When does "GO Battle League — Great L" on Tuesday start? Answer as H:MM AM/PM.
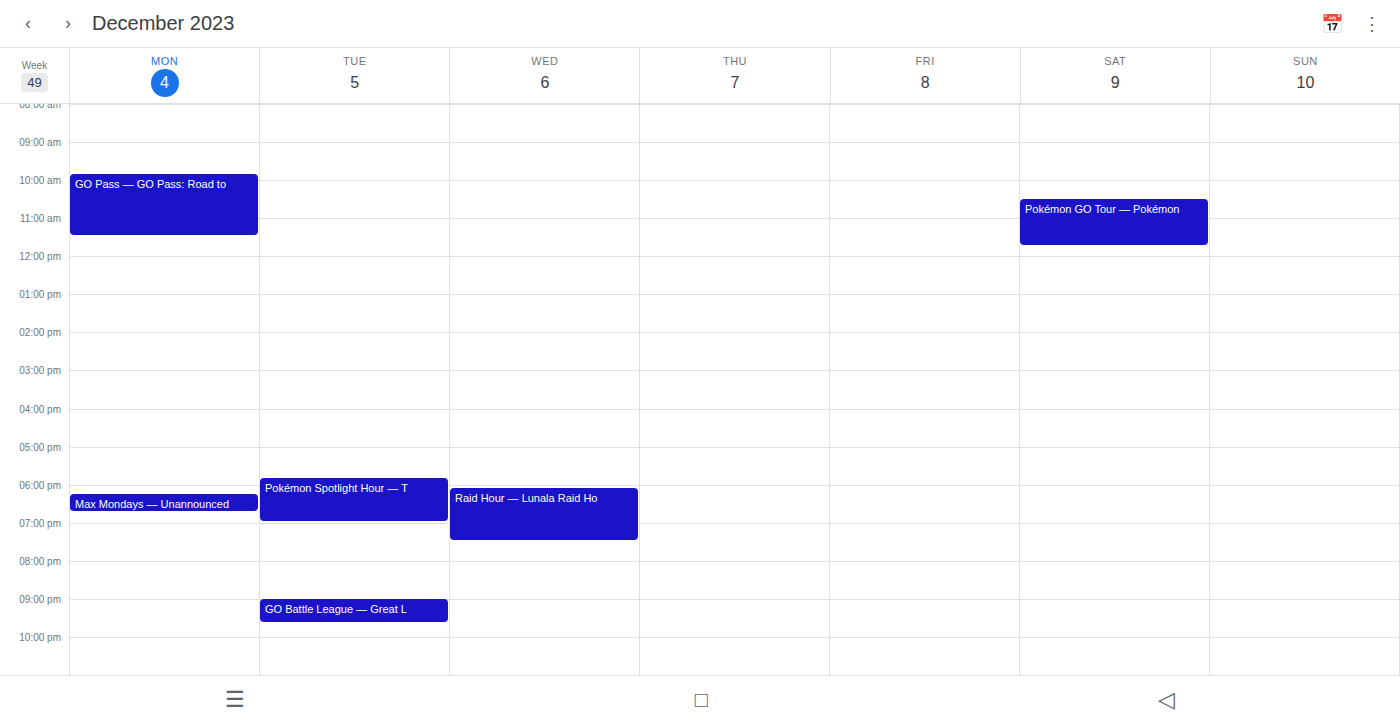
9:00 PM